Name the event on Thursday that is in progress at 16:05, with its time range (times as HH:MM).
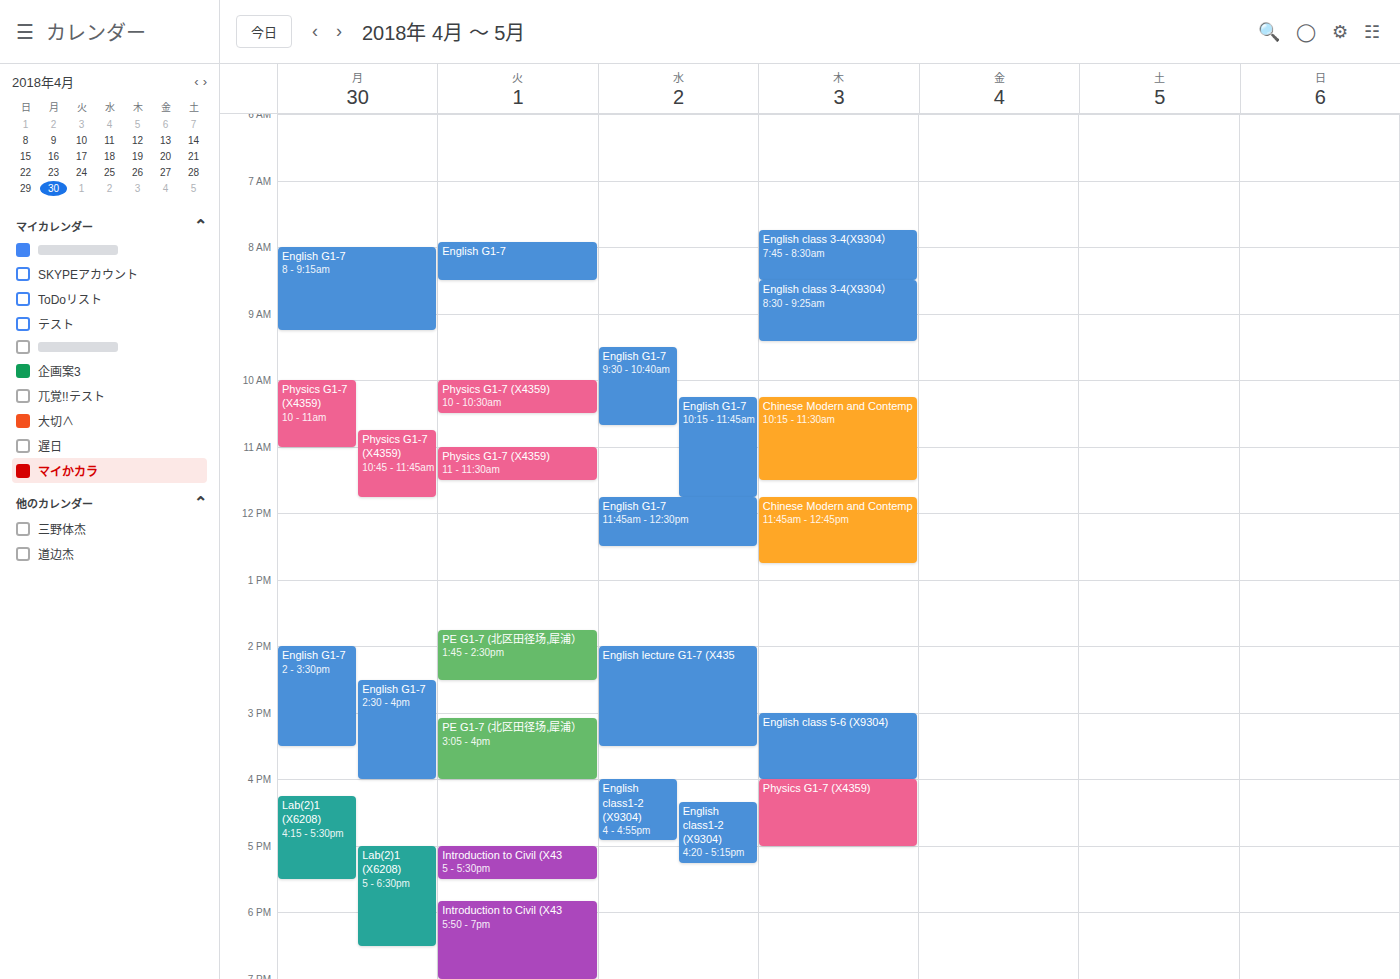
"Physics G1-7 (X4359)", 16:00 to 17:00